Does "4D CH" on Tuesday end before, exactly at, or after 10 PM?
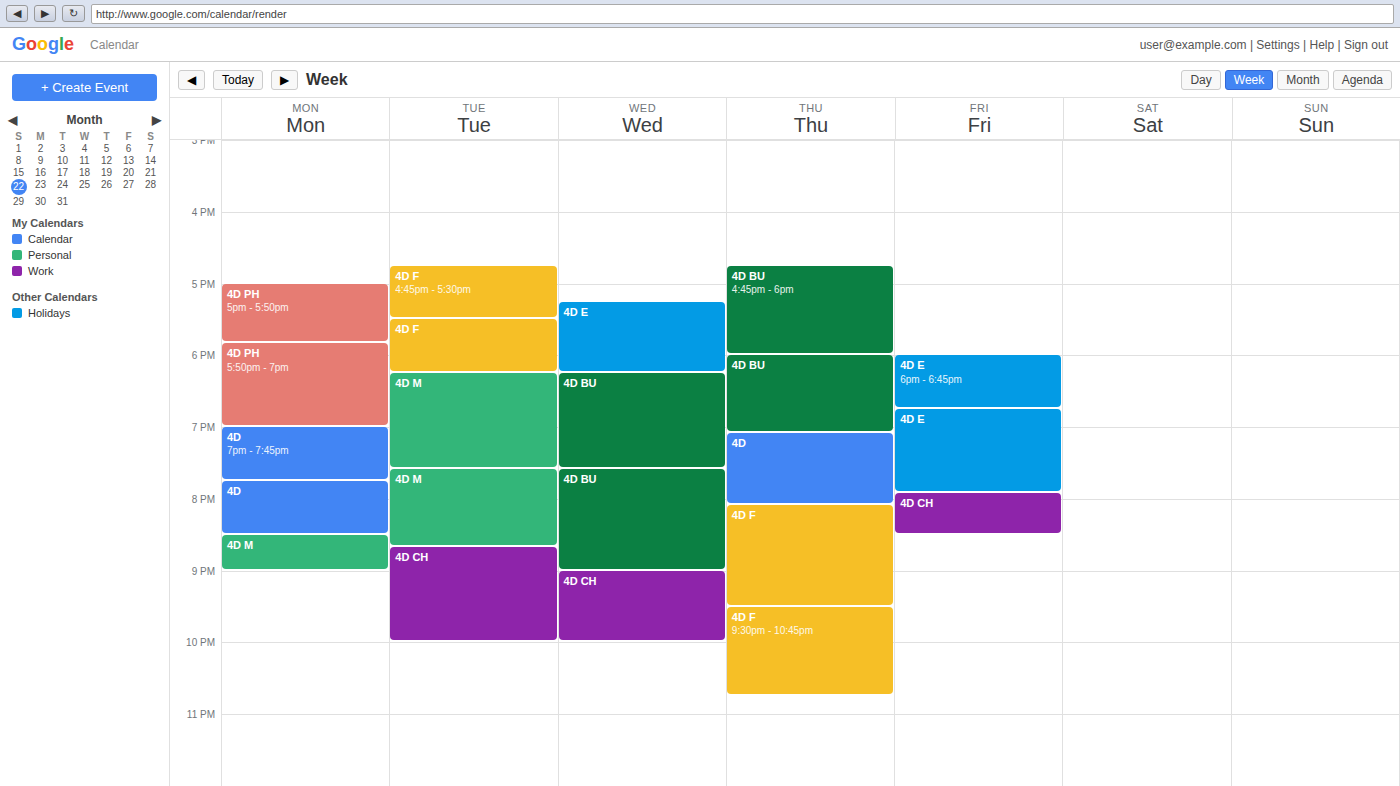
10:00 PM -- exactly at 10 PM, on the 10 PM line.